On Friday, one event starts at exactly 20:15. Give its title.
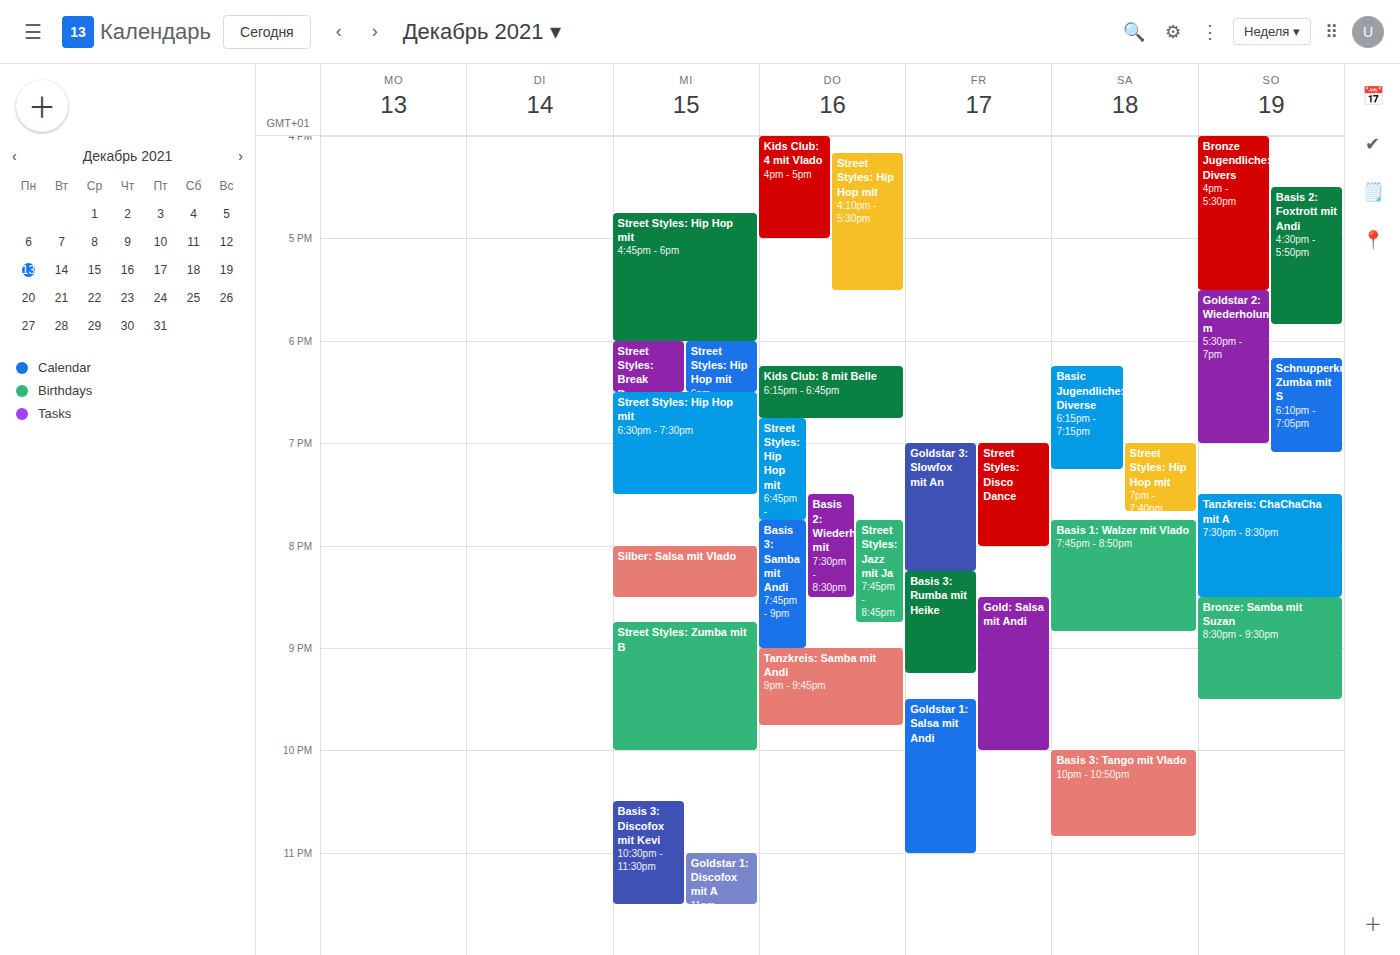
"Basis 3: Rumba mit Heike"